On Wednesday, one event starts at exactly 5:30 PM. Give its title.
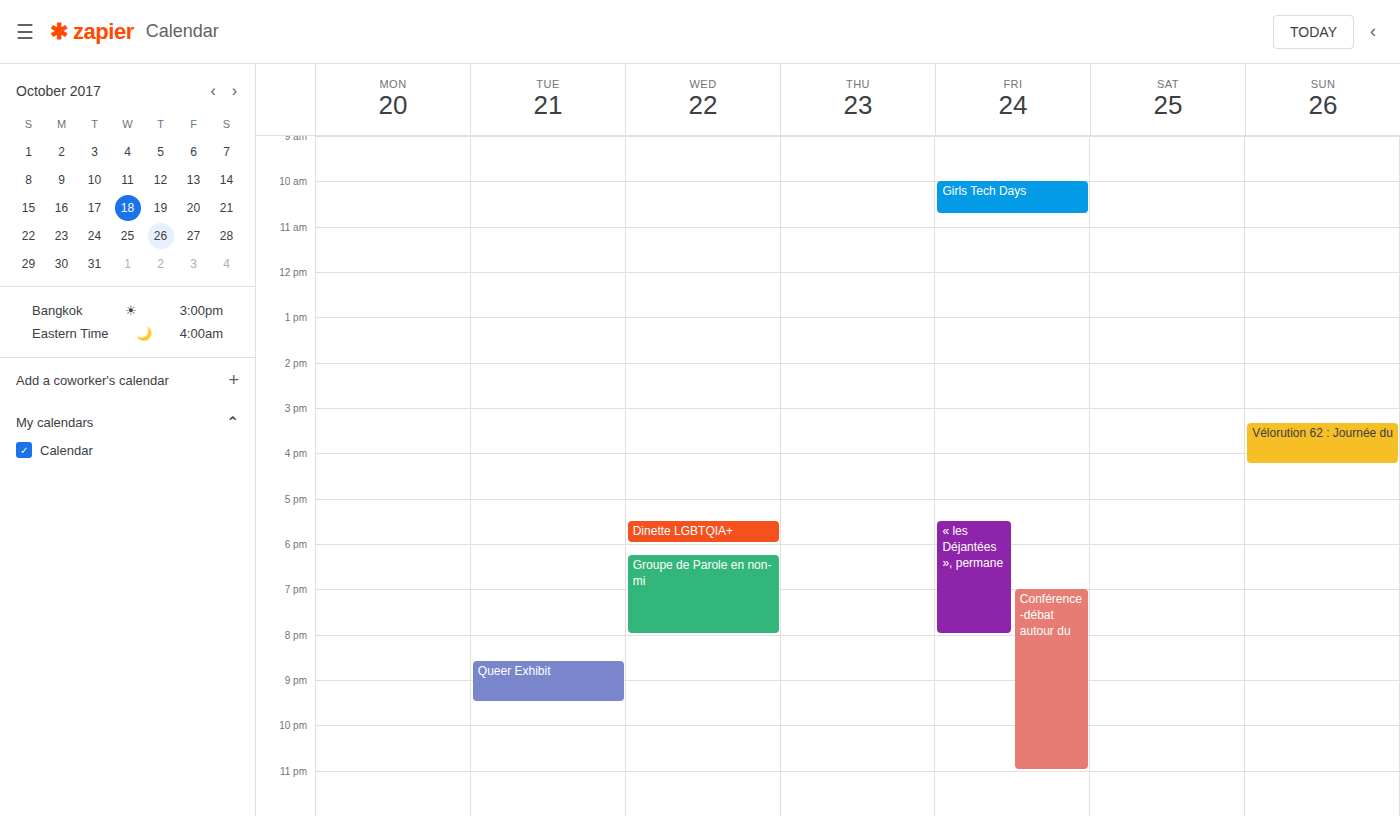
"Dinette LGBTQIA+"